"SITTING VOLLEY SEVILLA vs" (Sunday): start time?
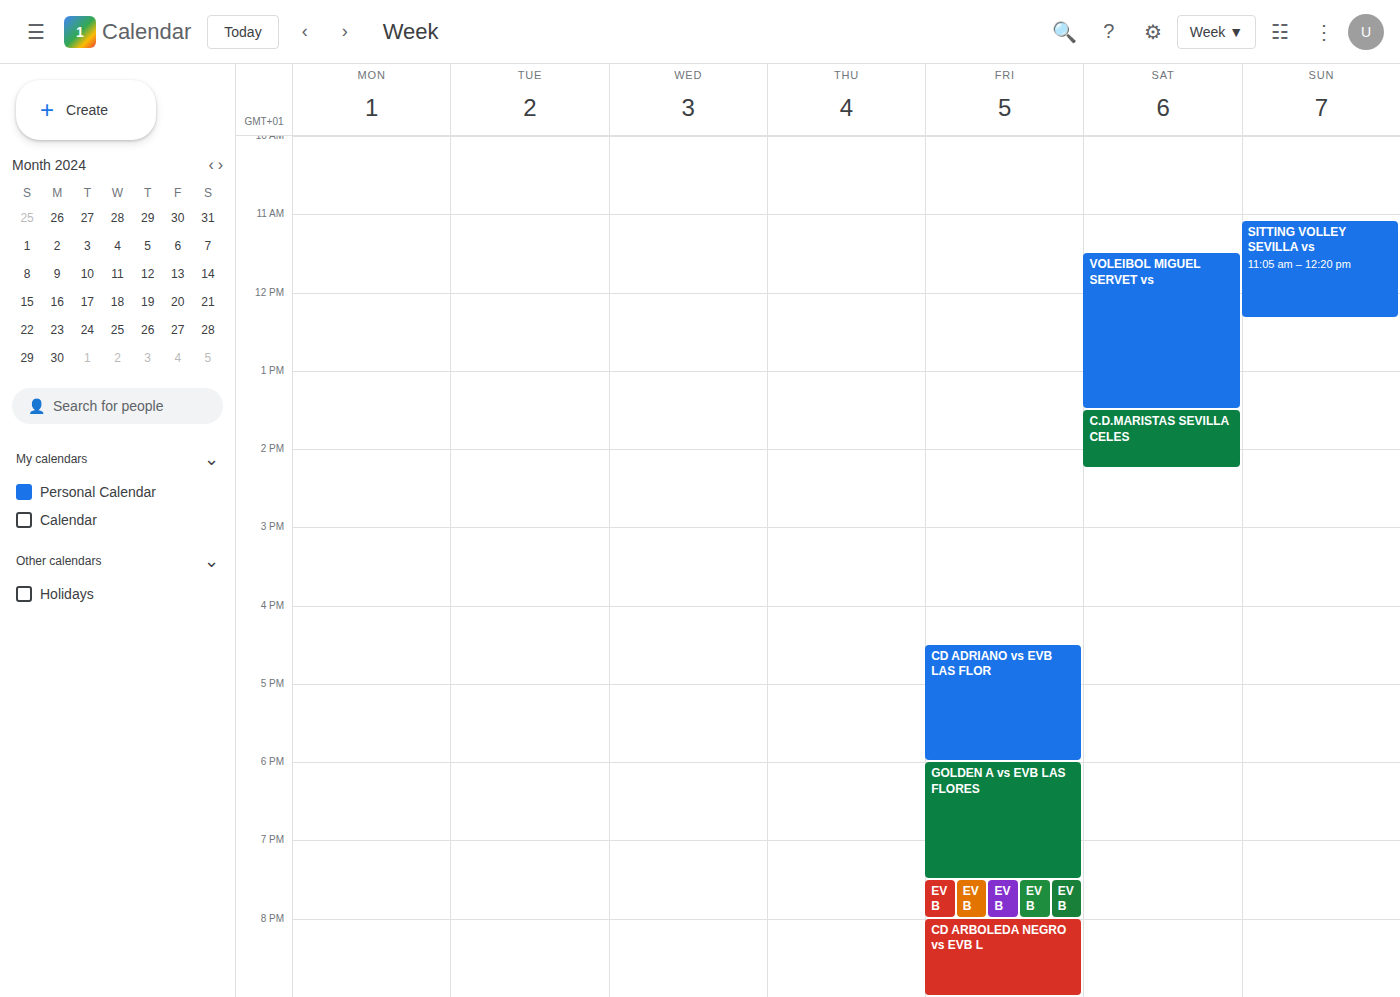
11:05 AM